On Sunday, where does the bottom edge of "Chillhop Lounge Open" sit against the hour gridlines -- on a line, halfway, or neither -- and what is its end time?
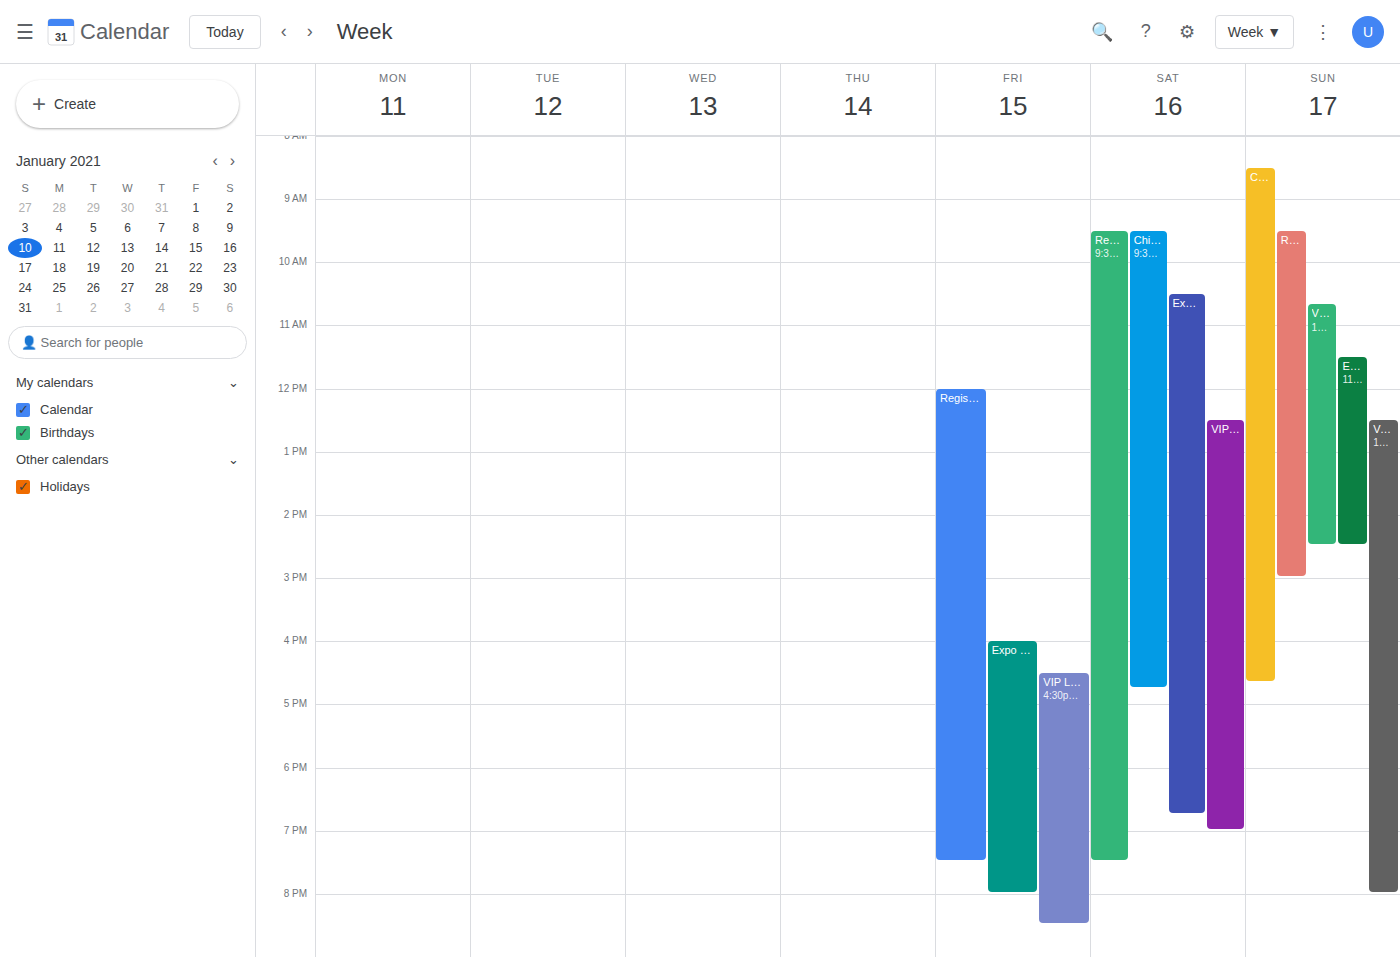
4:40 PM -- neither: 40 minutes below the 4 PM line and 20 minutes above the 5 PM line.